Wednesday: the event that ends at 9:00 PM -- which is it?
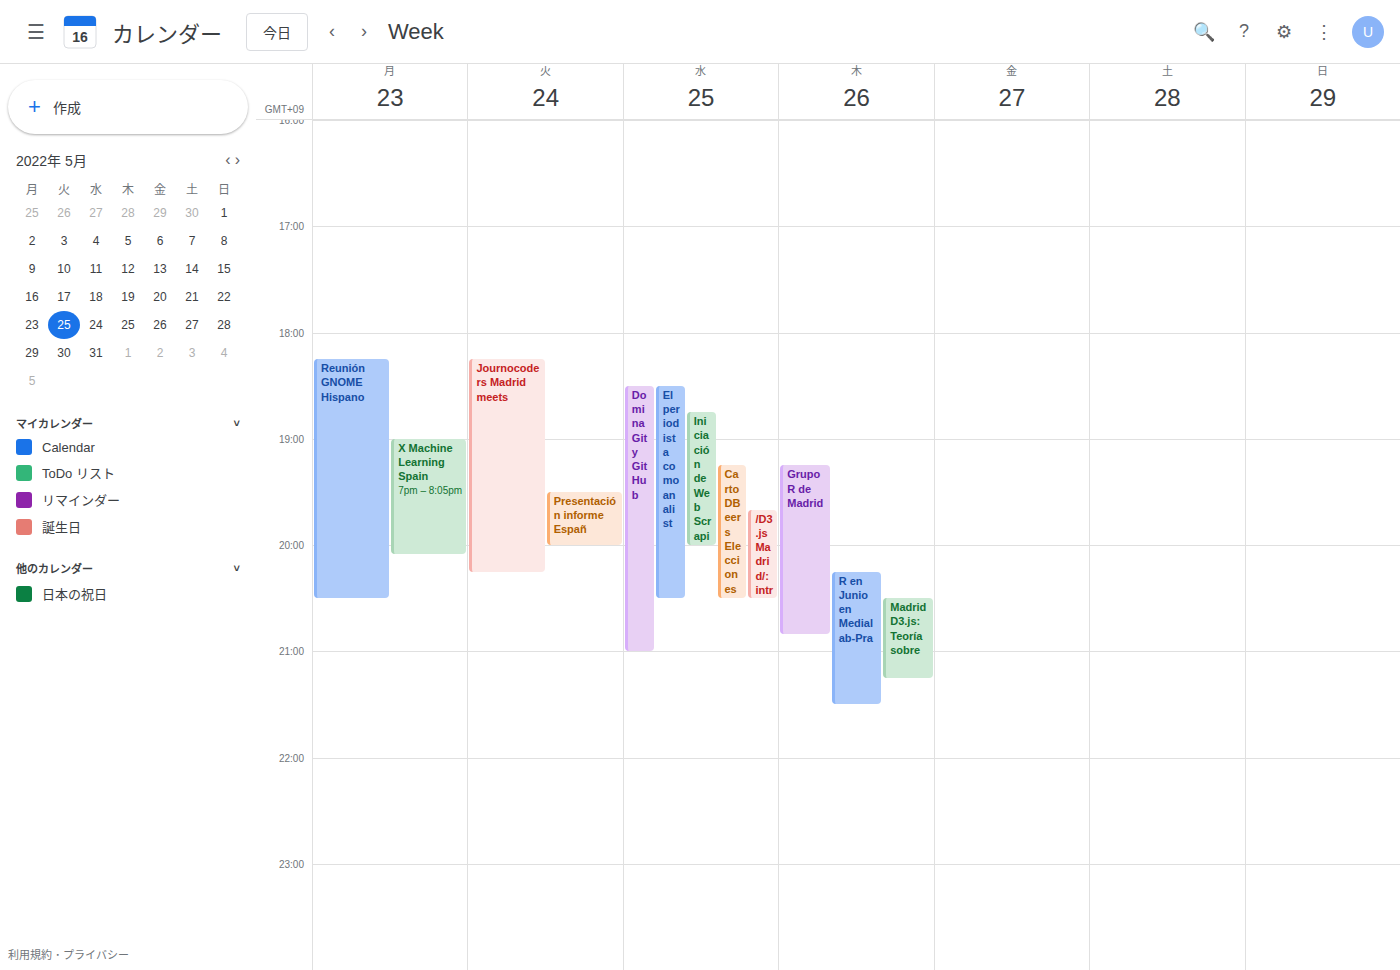
"Domina Git y GitHub"